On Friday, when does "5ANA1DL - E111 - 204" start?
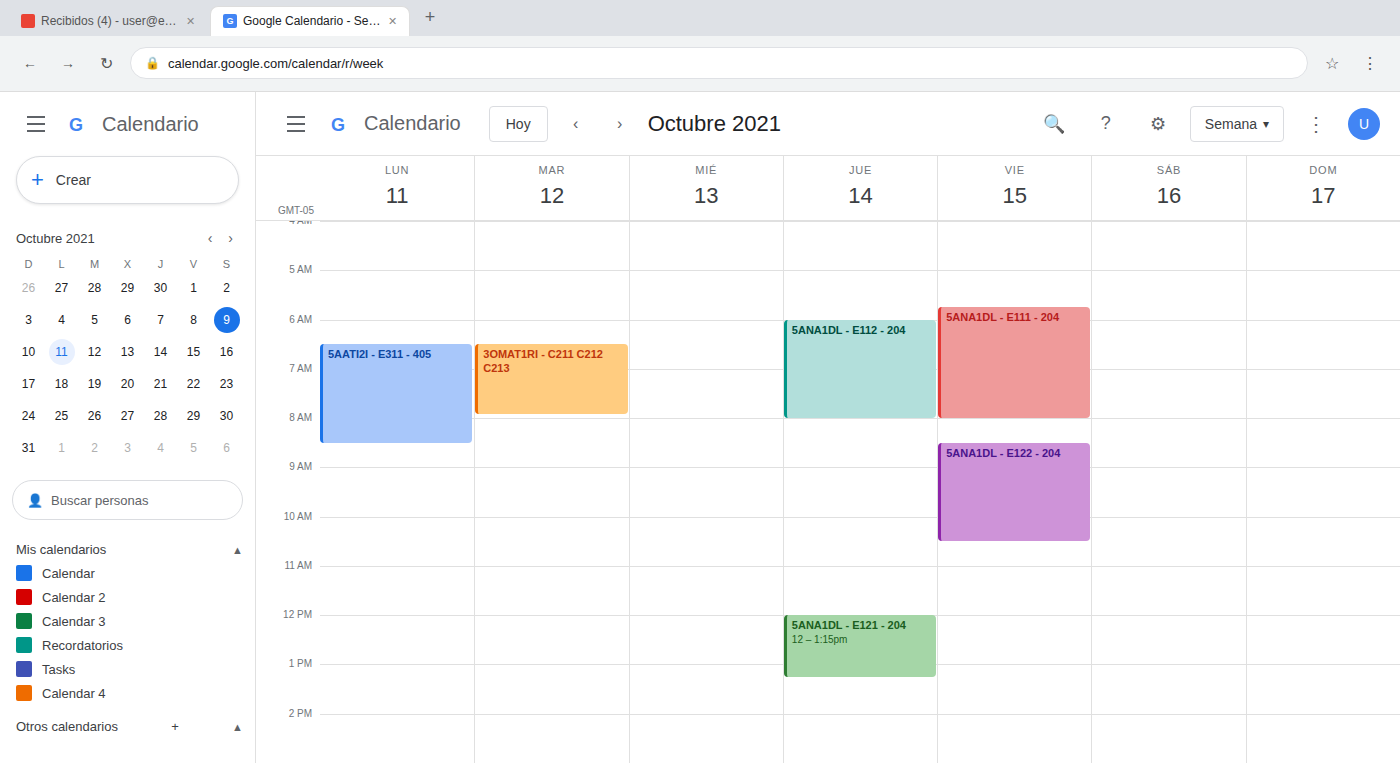
5:45 AM